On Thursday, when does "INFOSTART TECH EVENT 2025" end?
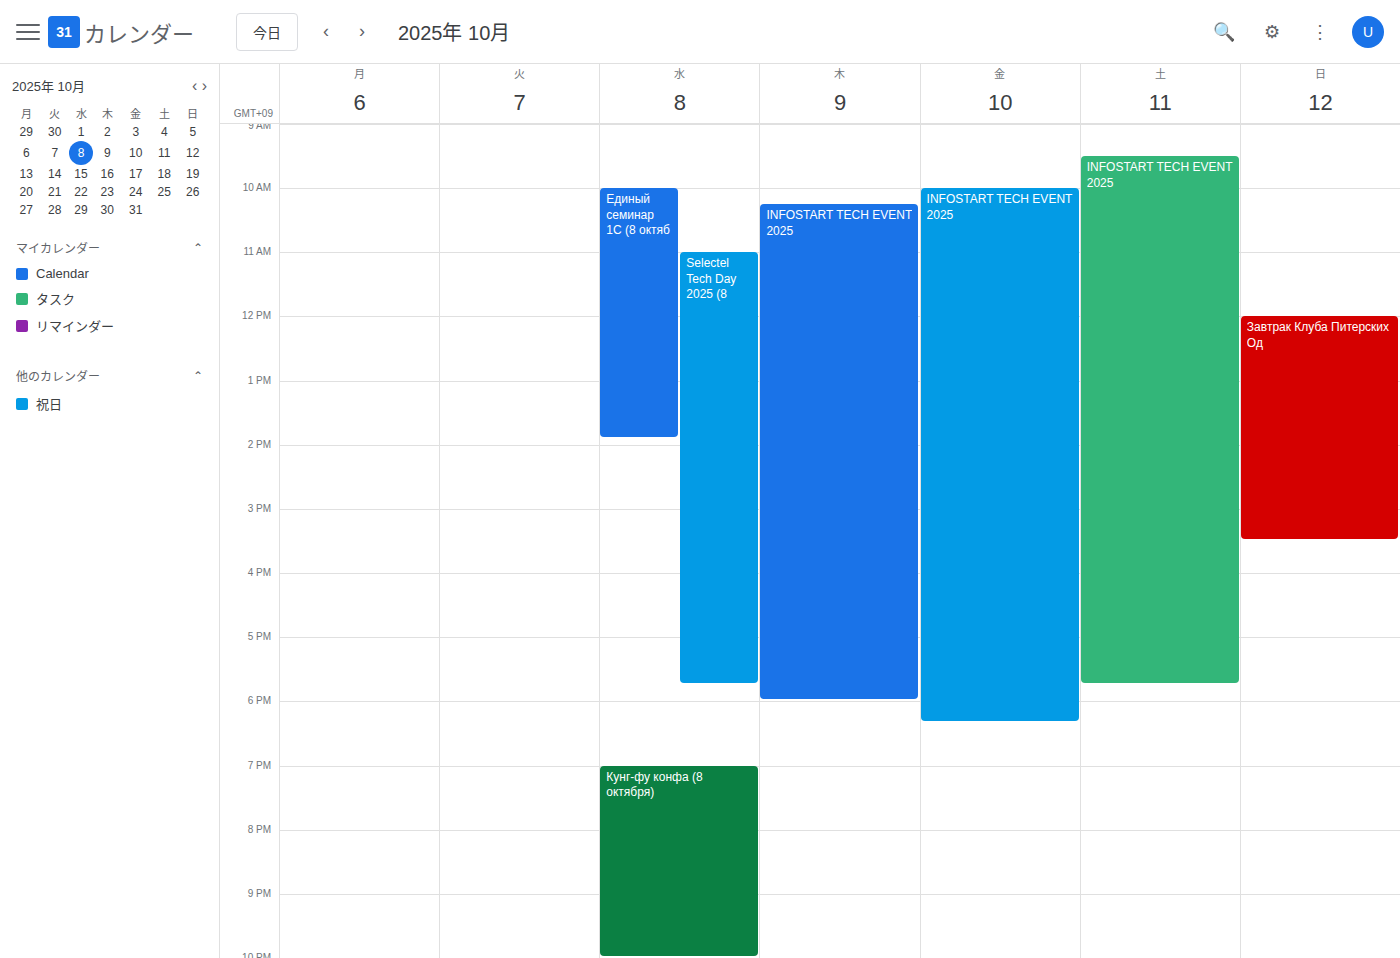
6:00 PM